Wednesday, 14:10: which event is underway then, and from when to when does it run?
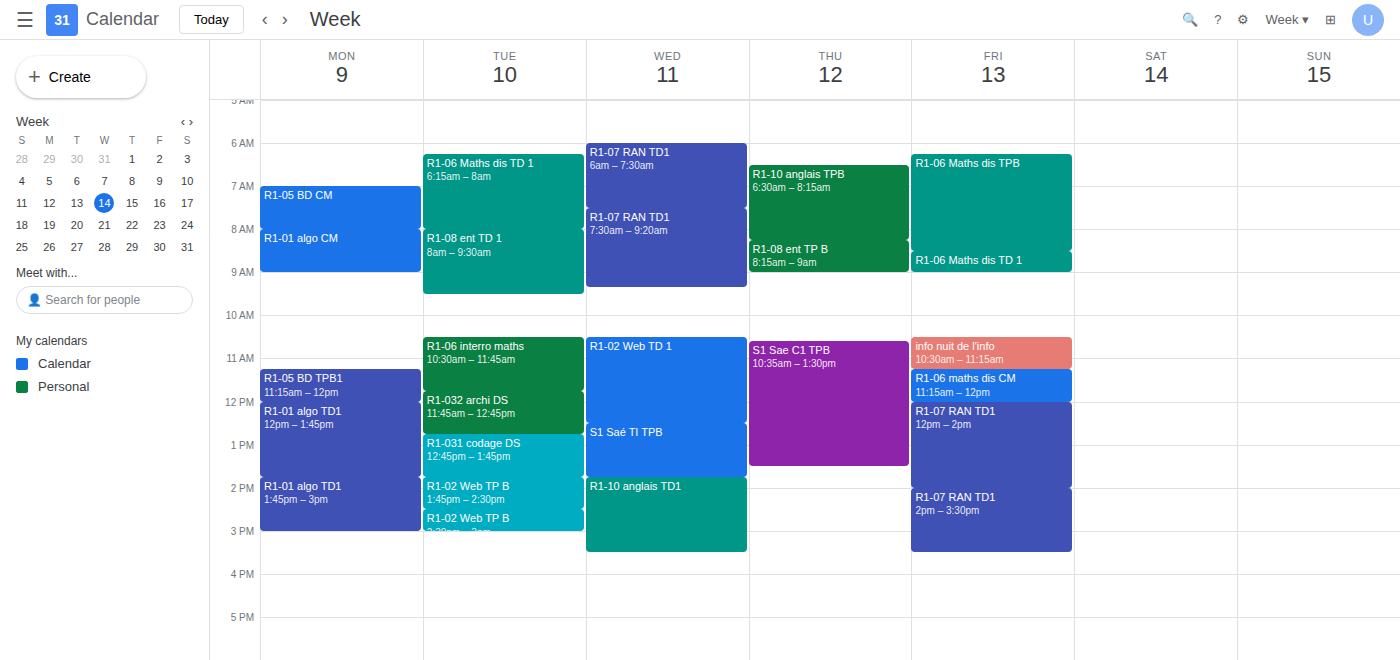
"R1-10 anglais TD1", 13:45 to 15:30